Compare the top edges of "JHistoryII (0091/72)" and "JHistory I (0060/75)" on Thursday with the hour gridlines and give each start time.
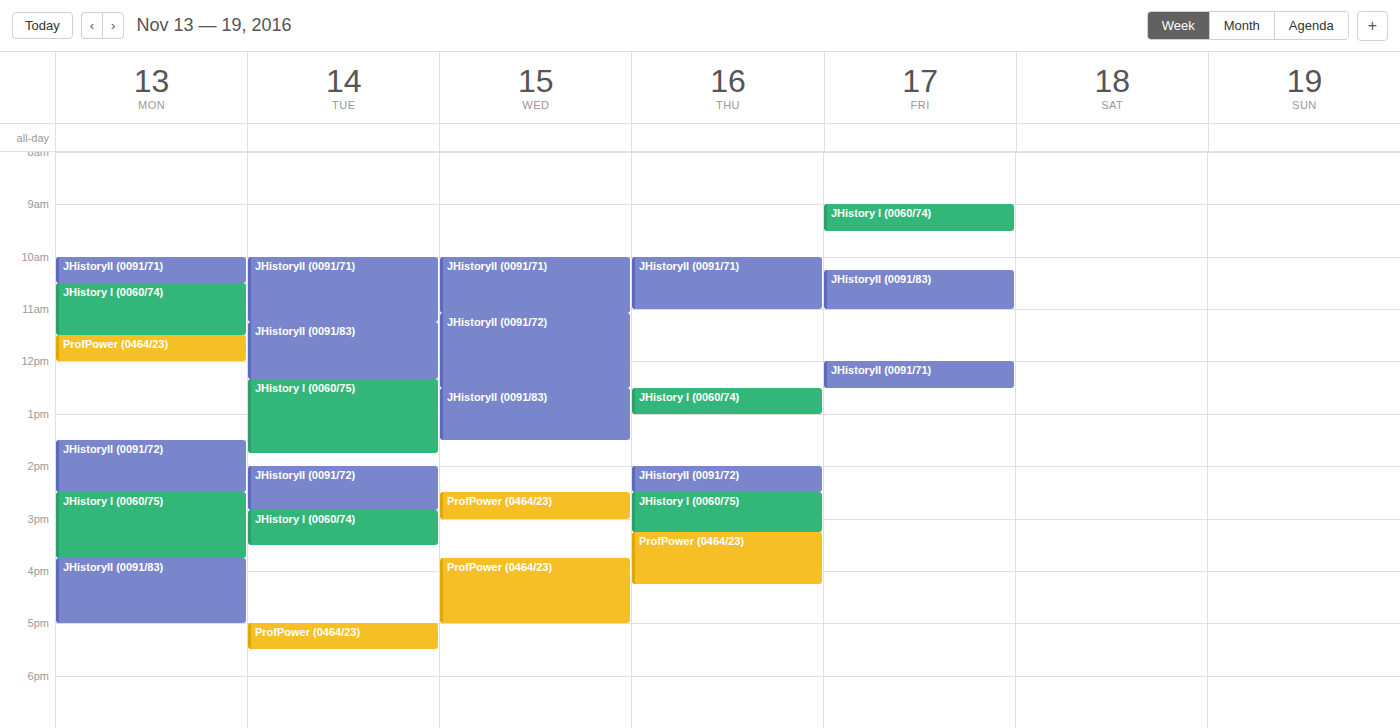
"JHistoryII (0091/72)": 14:00, exactly on the 14:00 line. "JHistory I (0060/75)": 14:30, halfway between the 14:00 and 15:00 lines.